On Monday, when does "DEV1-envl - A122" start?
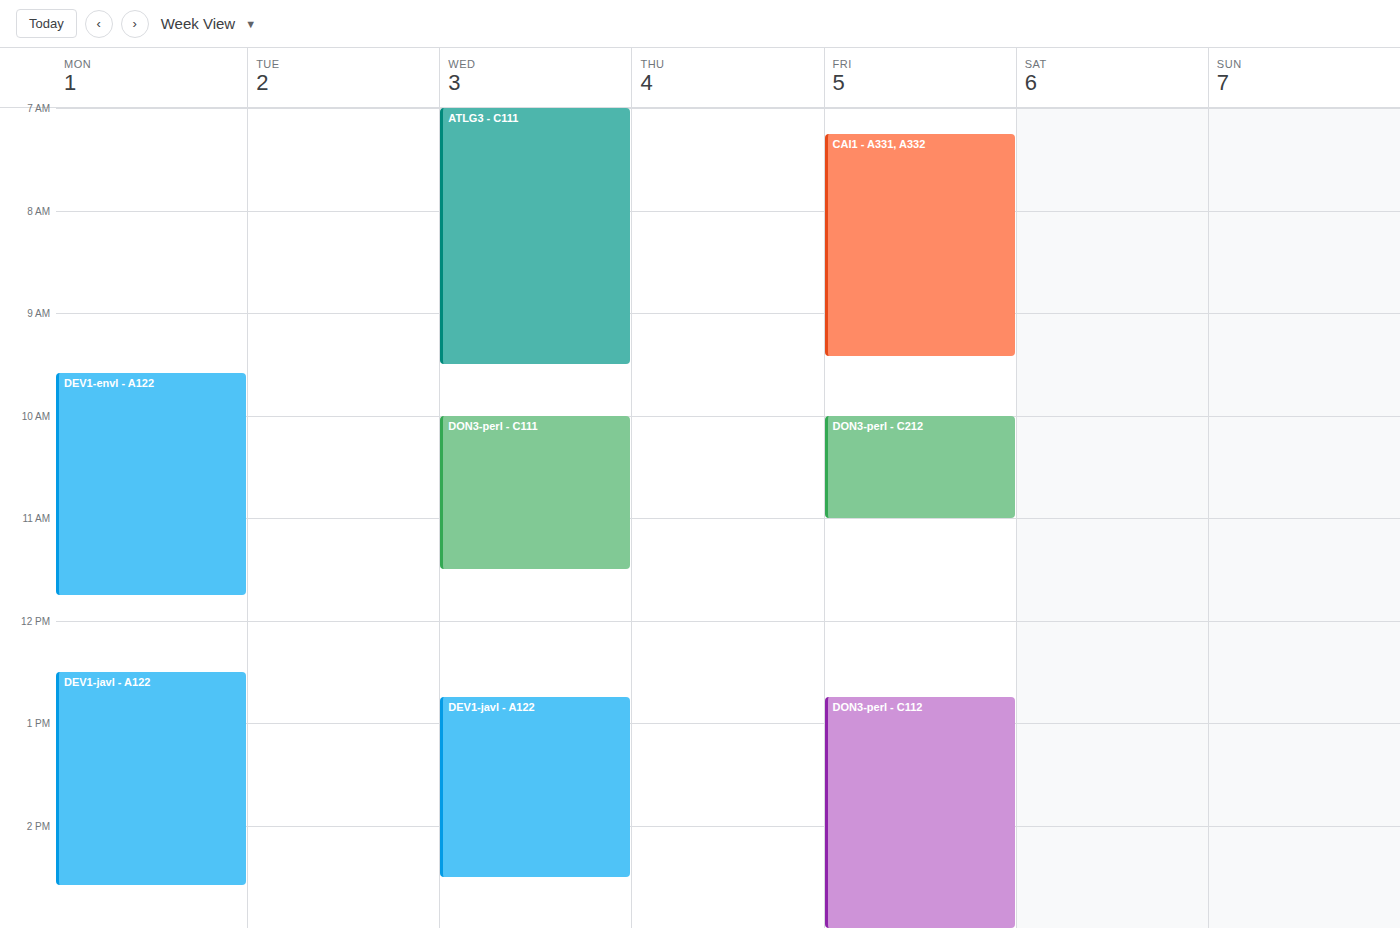
9:35 AM